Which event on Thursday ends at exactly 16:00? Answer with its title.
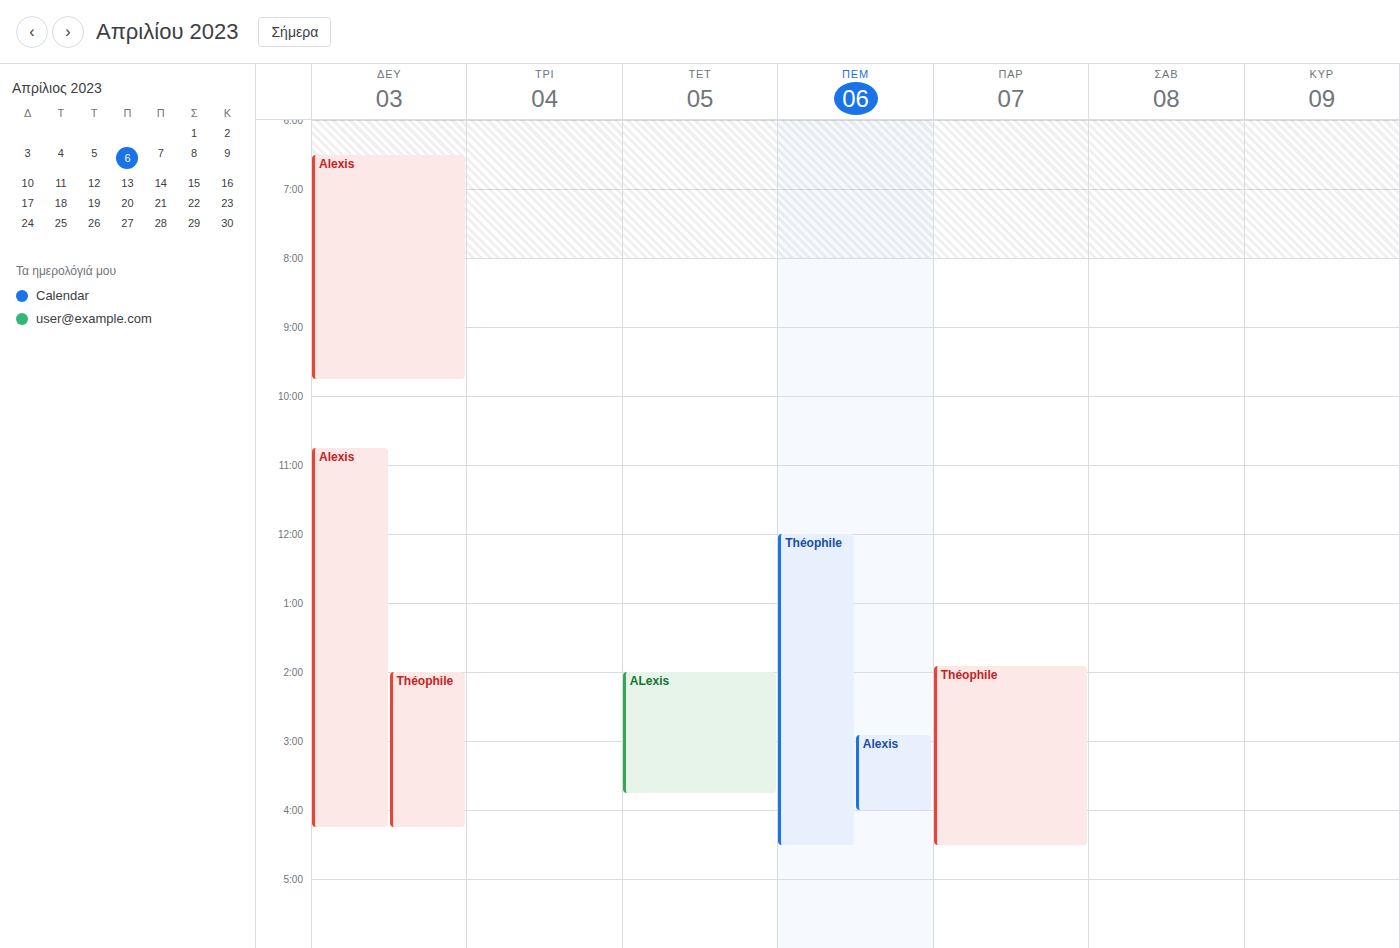
"Alexis"